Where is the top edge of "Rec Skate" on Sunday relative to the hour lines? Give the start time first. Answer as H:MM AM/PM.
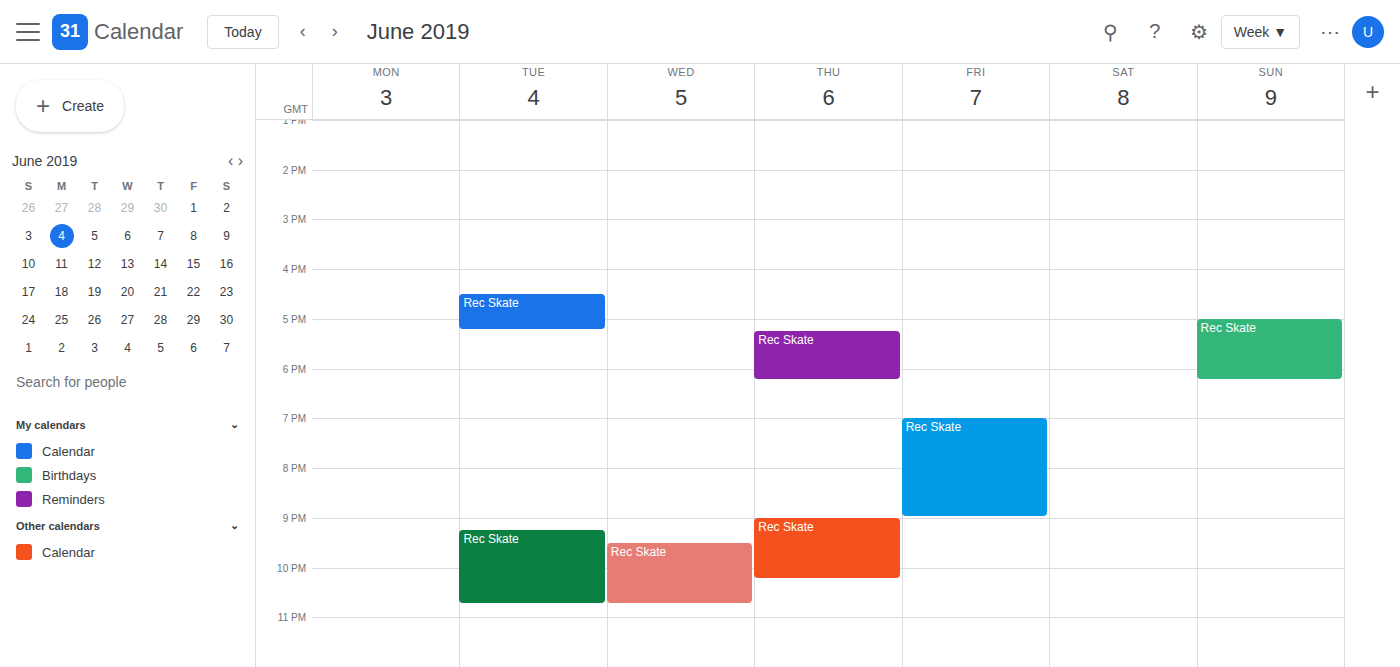
5:00 PM -- exactly on the 5 PM line.